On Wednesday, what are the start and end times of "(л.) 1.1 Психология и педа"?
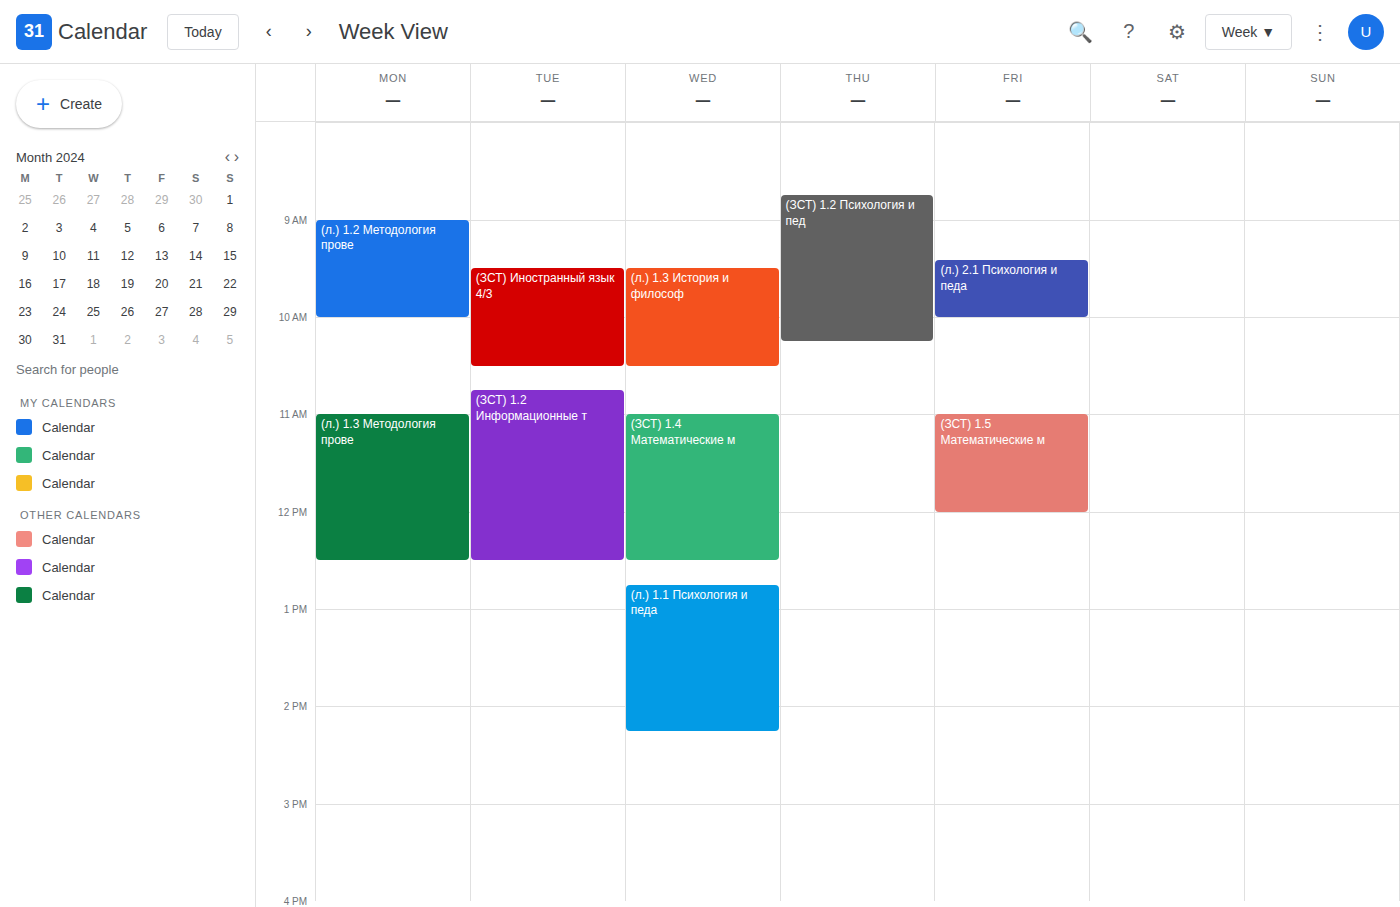
12:45 to 14:15